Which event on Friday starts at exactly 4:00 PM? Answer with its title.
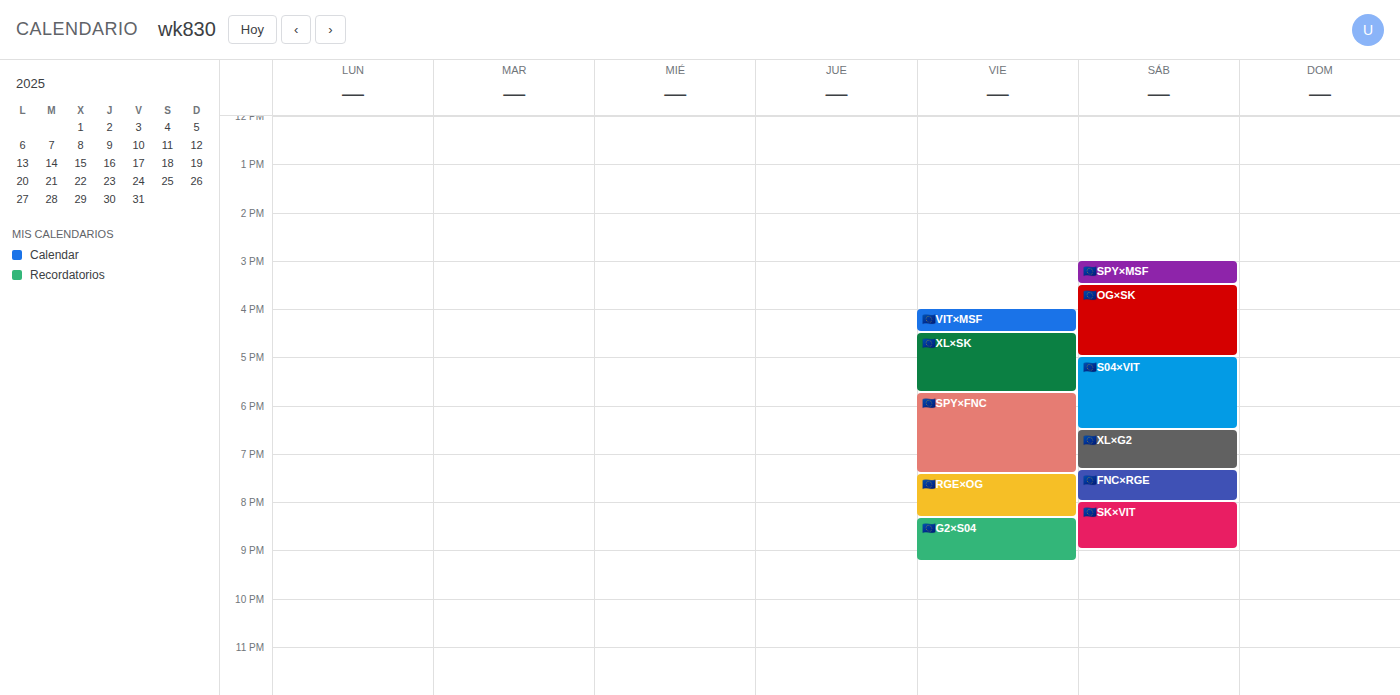
"🇪🇺VIT×MSF"